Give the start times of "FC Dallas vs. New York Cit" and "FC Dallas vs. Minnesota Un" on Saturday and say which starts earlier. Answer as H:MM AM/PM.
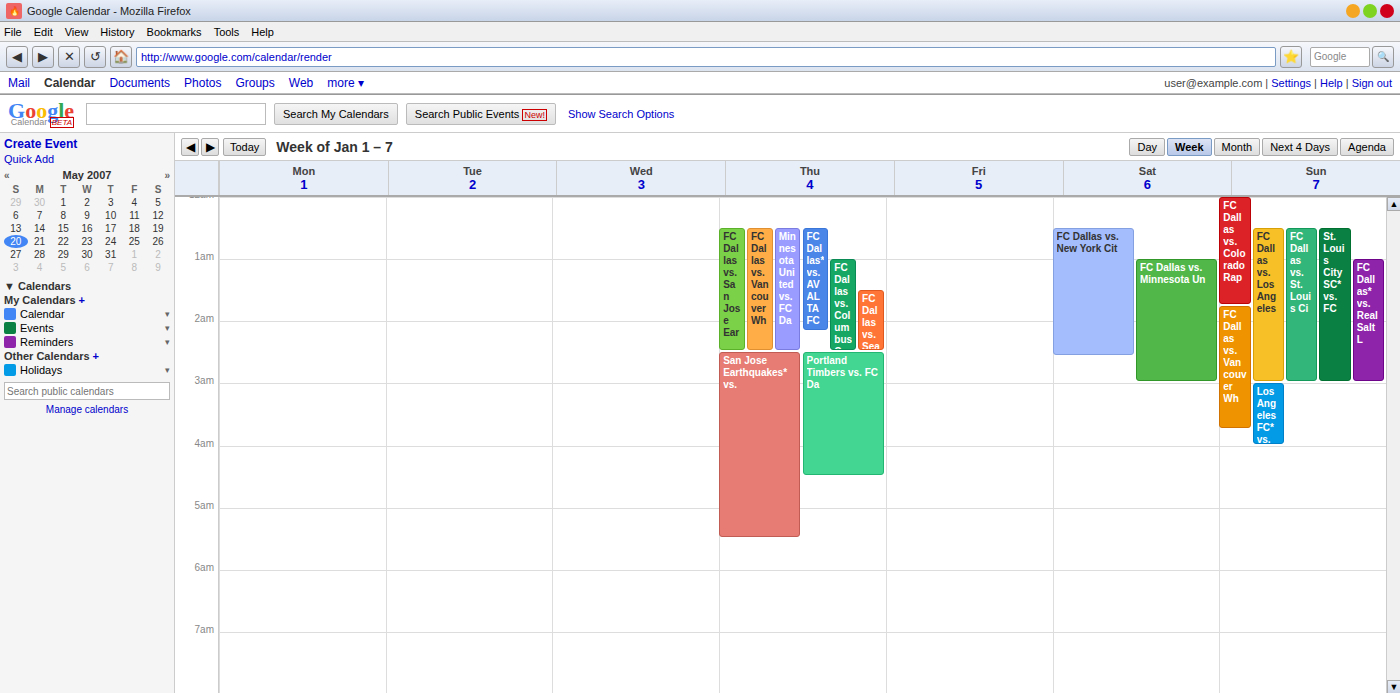
"FC Dallas vs. New York Cit" 12:30 AM; "FC Dallas vs. Minnesota Un" 1:00 AM.